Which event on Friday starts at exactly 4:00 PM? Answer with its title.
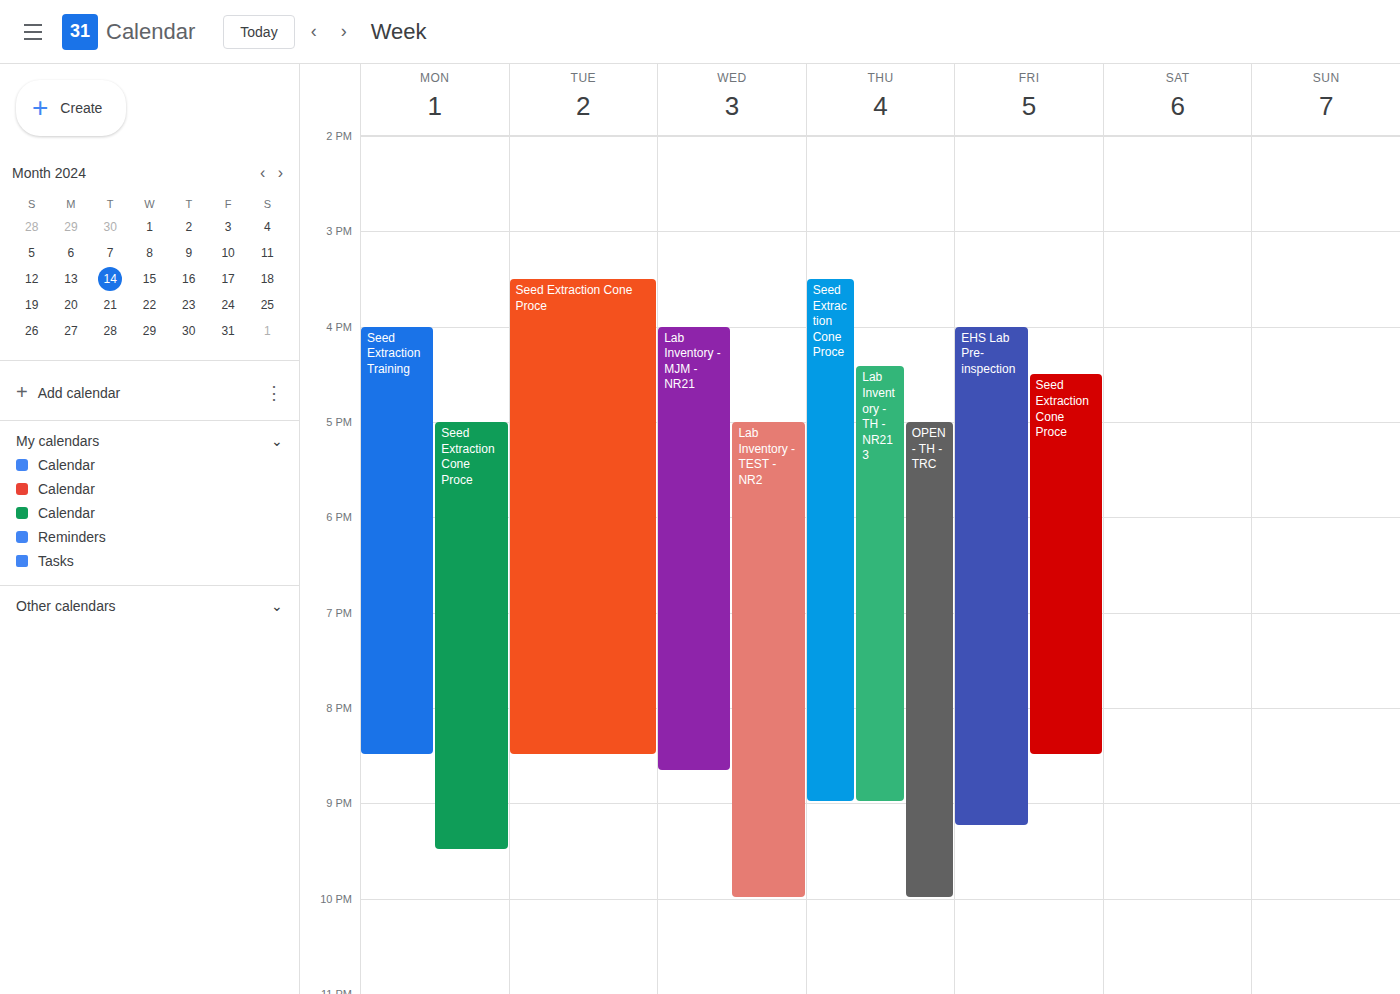
"EHS Lab Pre-inspection"